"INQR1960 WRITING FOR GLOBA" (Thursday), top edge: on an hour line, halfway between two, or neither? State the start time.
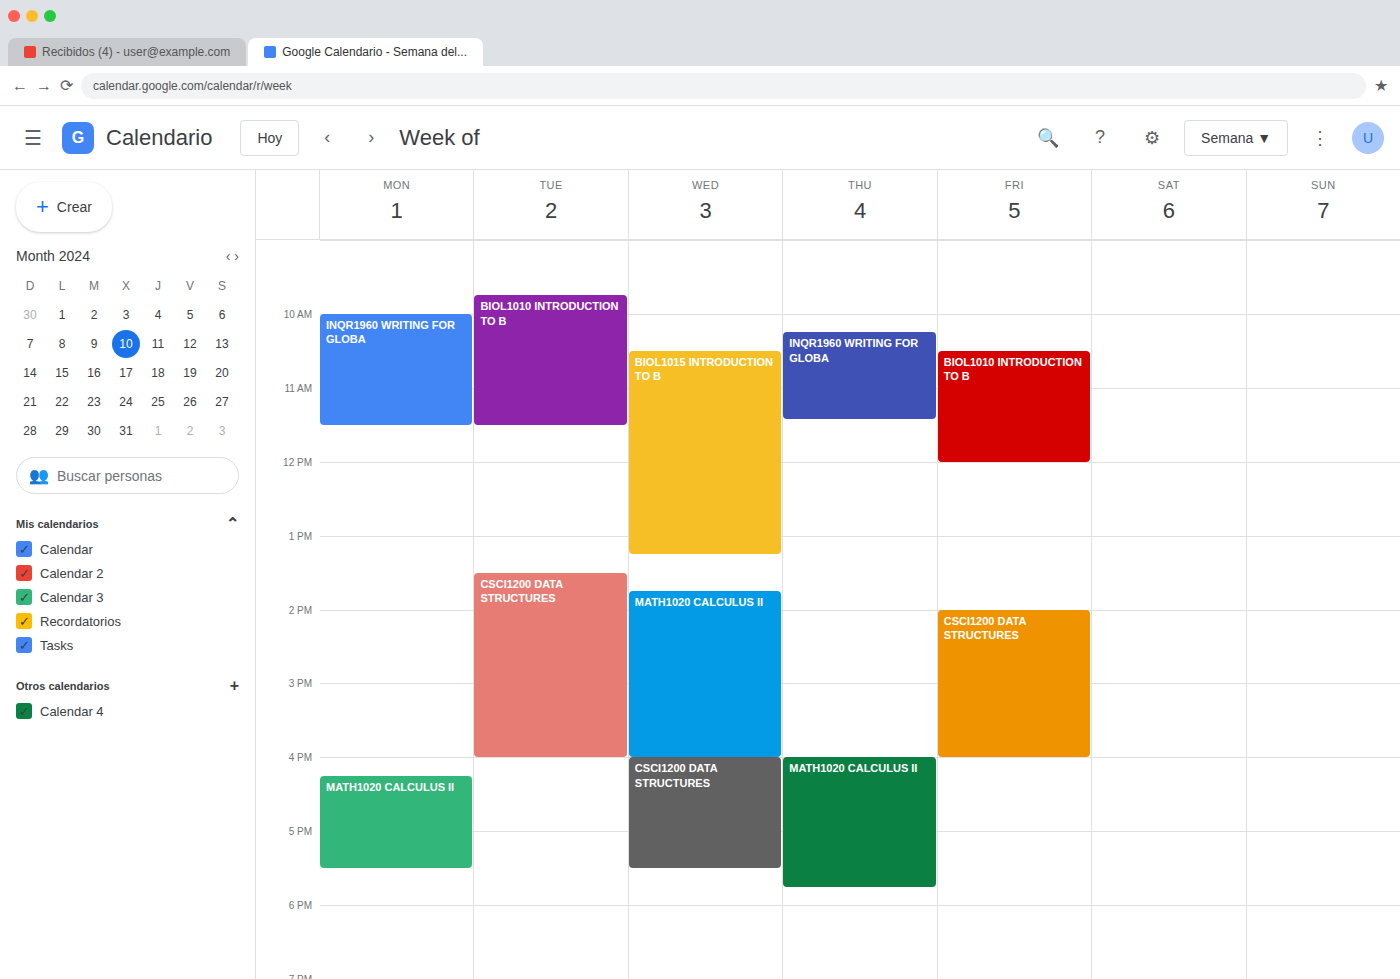
10:15 AM -- neither: a quarter of the way from the 10 AM line to the 11 AM line.